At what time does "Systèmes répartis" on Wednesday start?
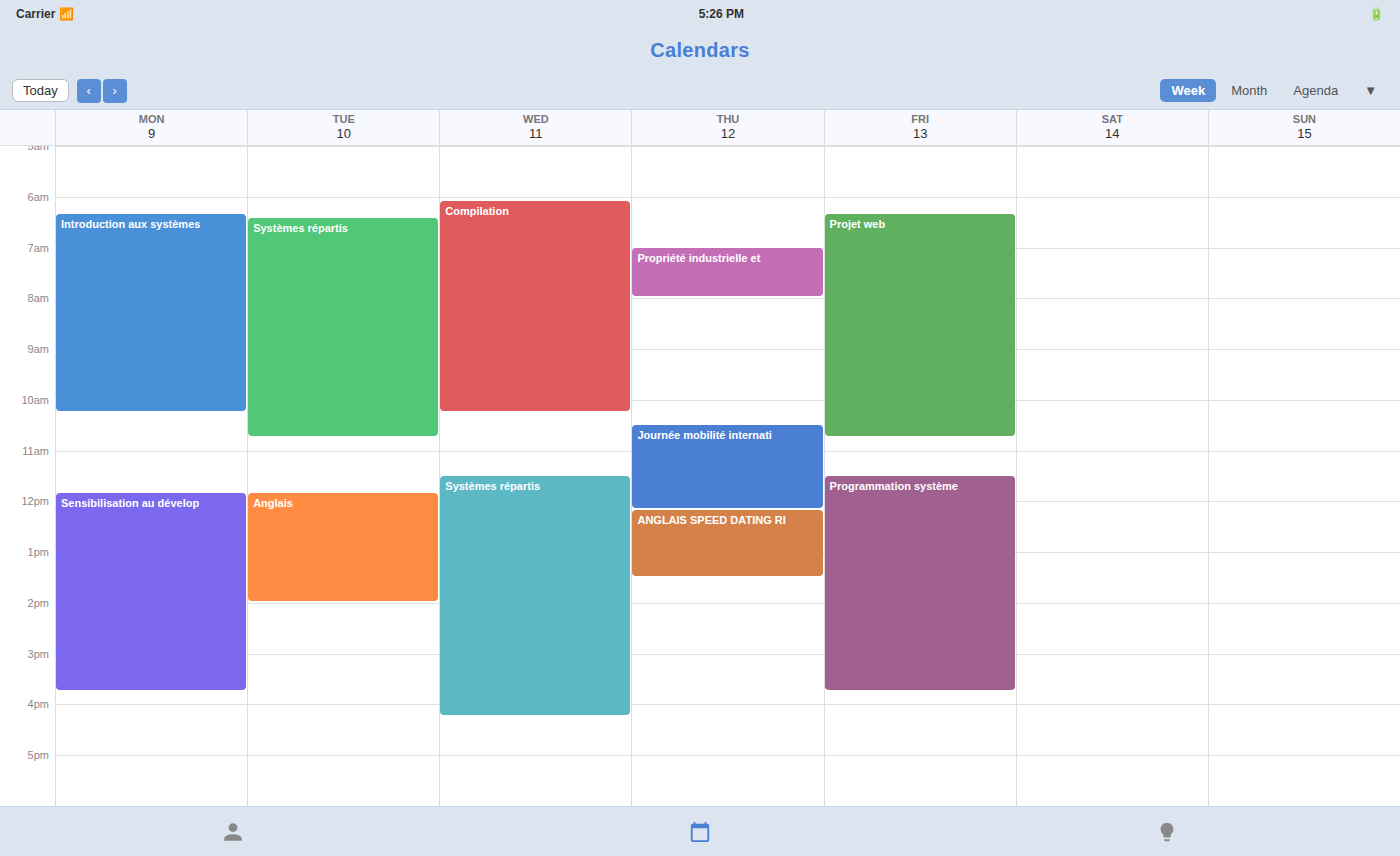
11:30 AM